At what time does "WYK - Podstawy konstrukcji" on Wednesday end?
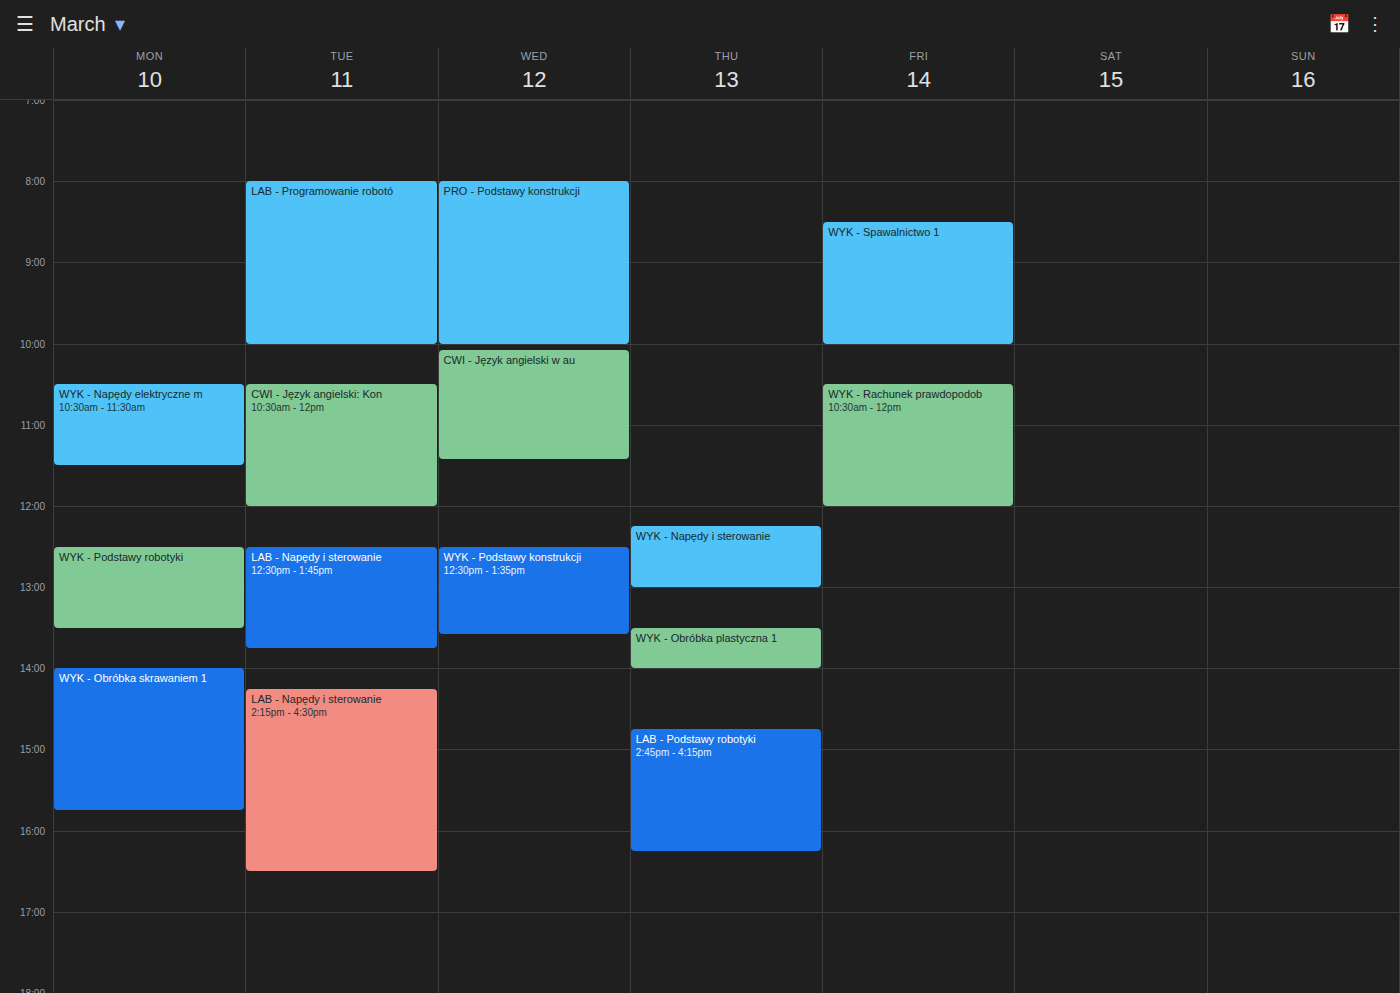
1:35 PM